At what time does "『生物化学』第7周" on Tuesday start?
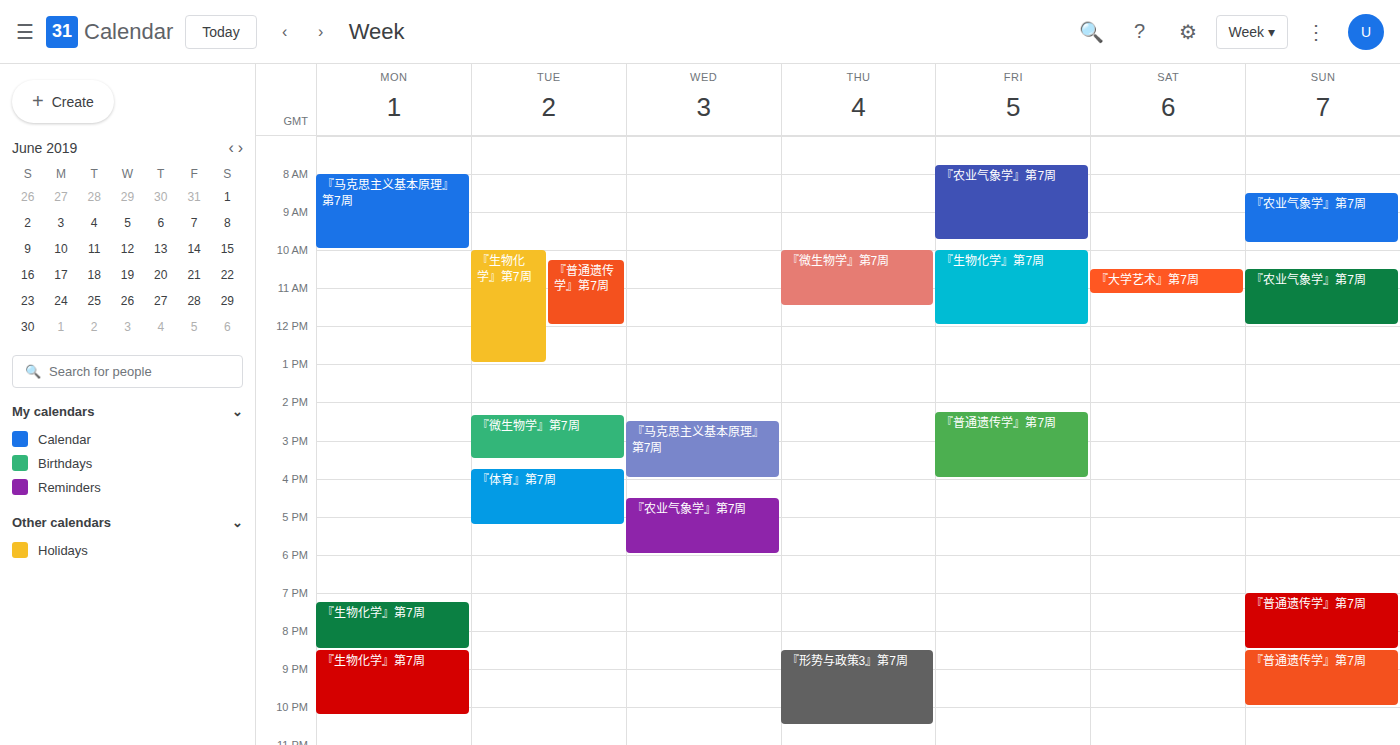
10:00 AM